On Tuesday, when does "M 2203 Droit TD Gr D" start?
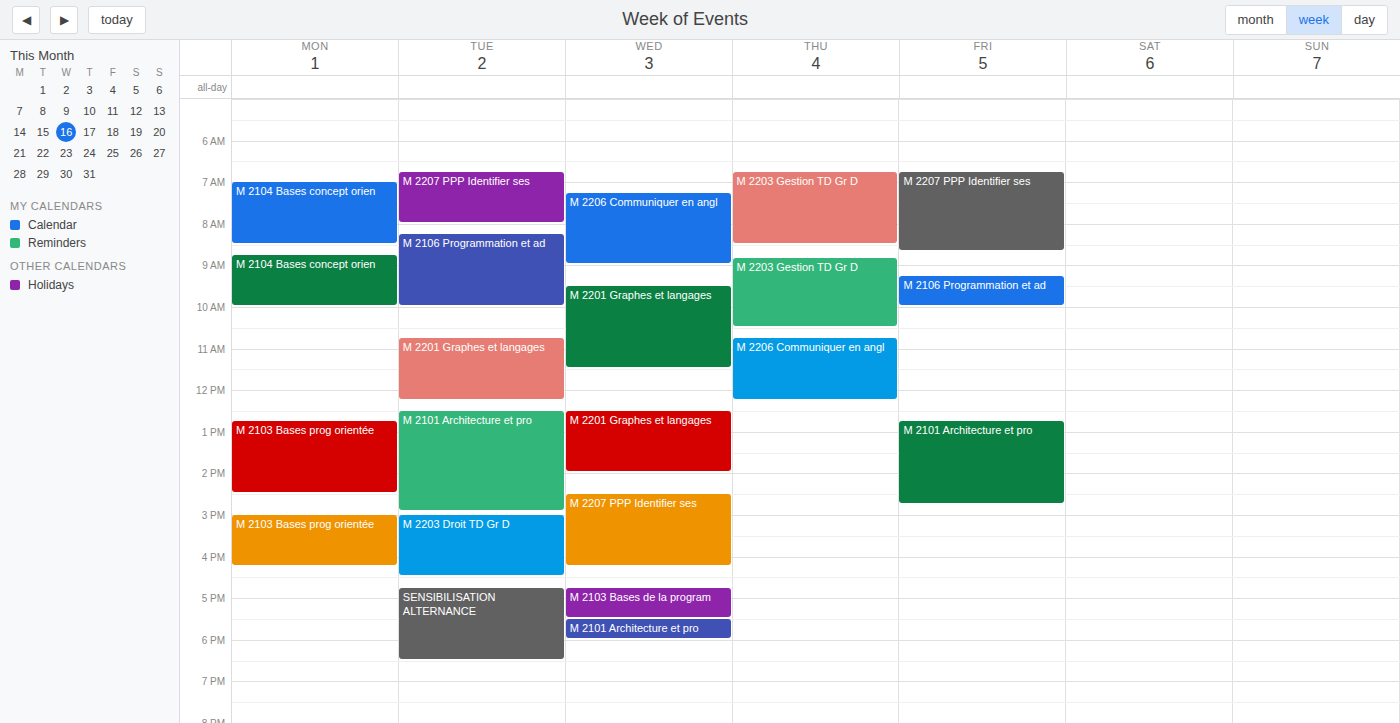
3:00 PM